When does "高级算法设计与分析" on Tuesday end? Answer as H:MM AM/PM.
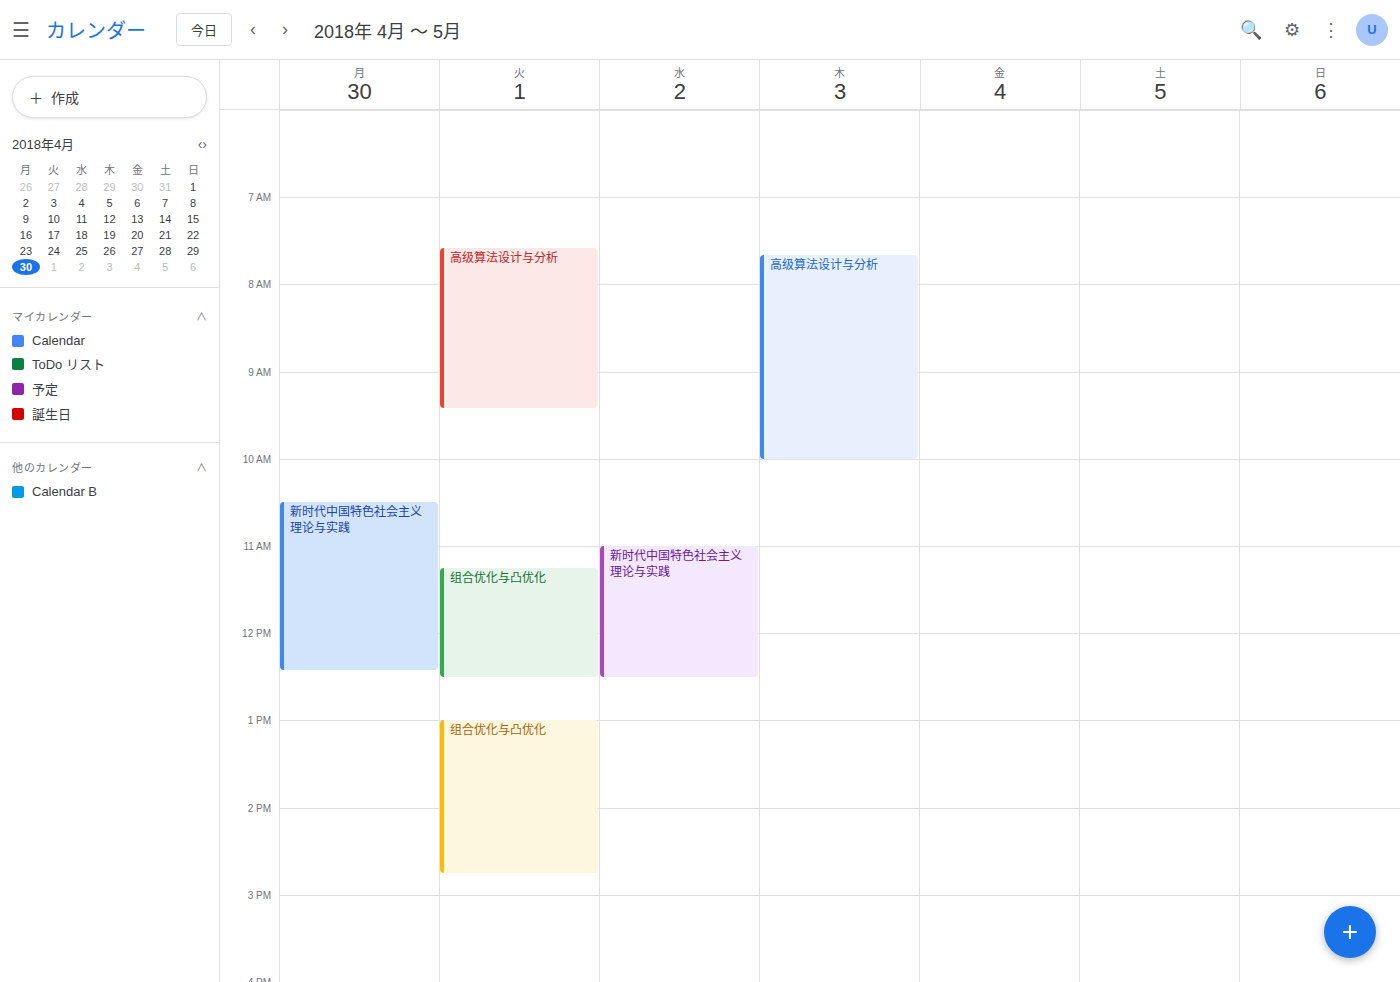
9:25 AM